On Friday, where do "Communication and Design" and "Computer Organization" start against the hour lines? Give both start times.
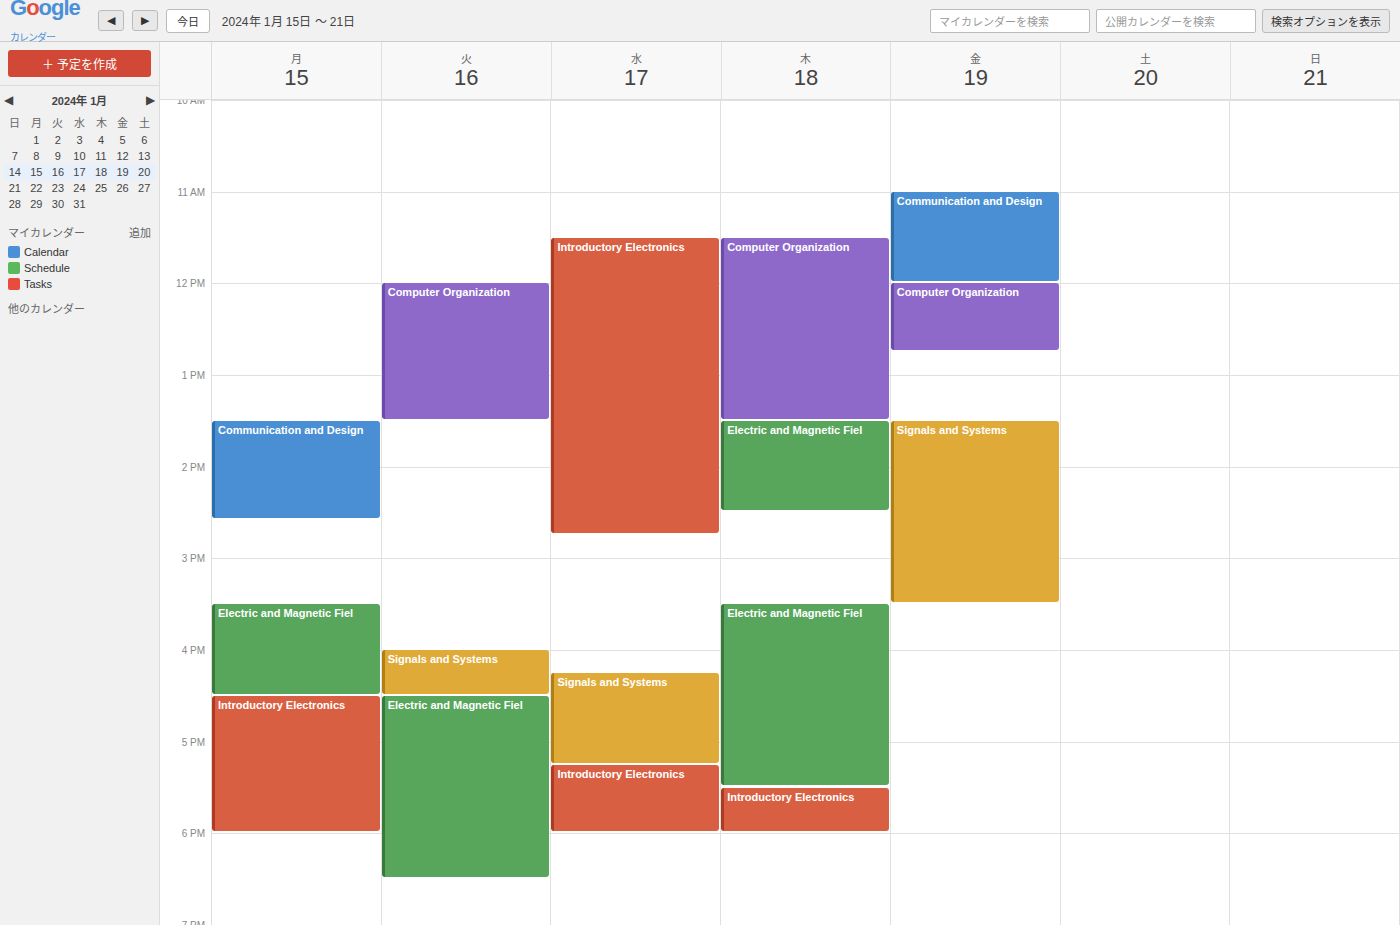
"Communication and Design": 11:00 AM, exactly on the 11 AM line. "Computer Organization": 12:00 PM, exactly on the 12 PM line.